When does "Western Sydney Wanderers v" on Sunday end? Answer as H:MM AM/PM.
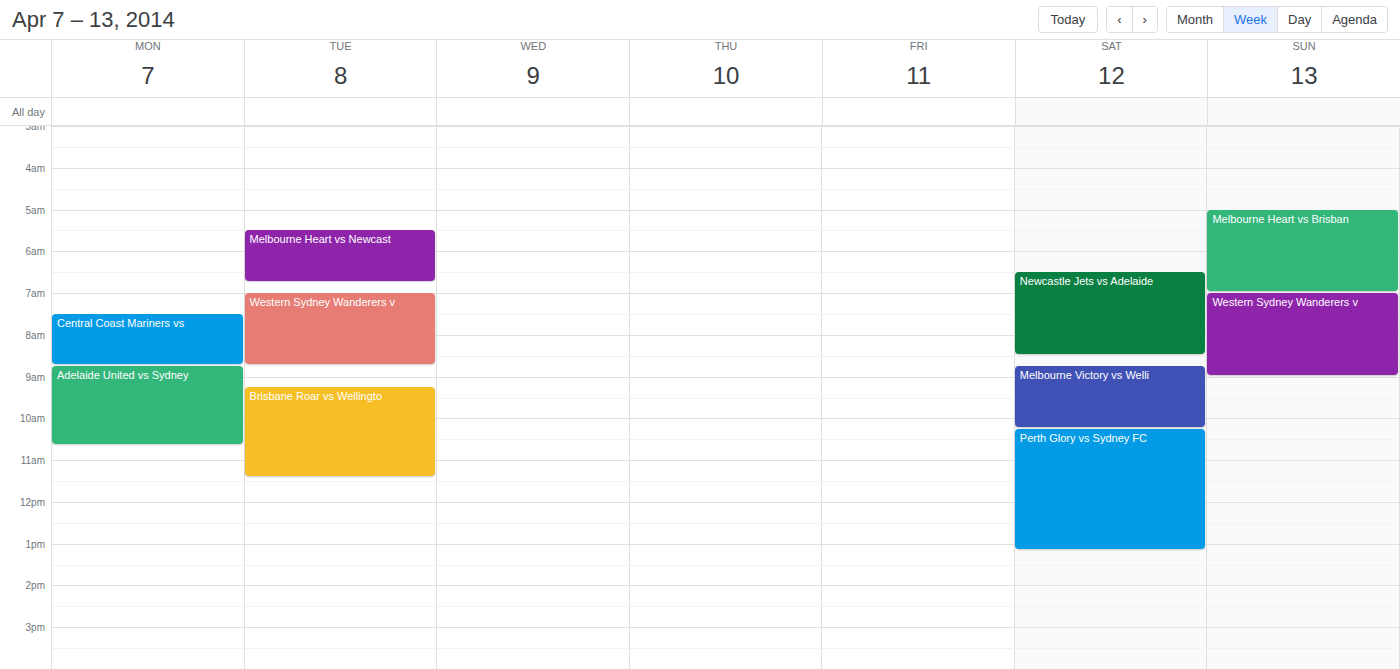
9:00 AM